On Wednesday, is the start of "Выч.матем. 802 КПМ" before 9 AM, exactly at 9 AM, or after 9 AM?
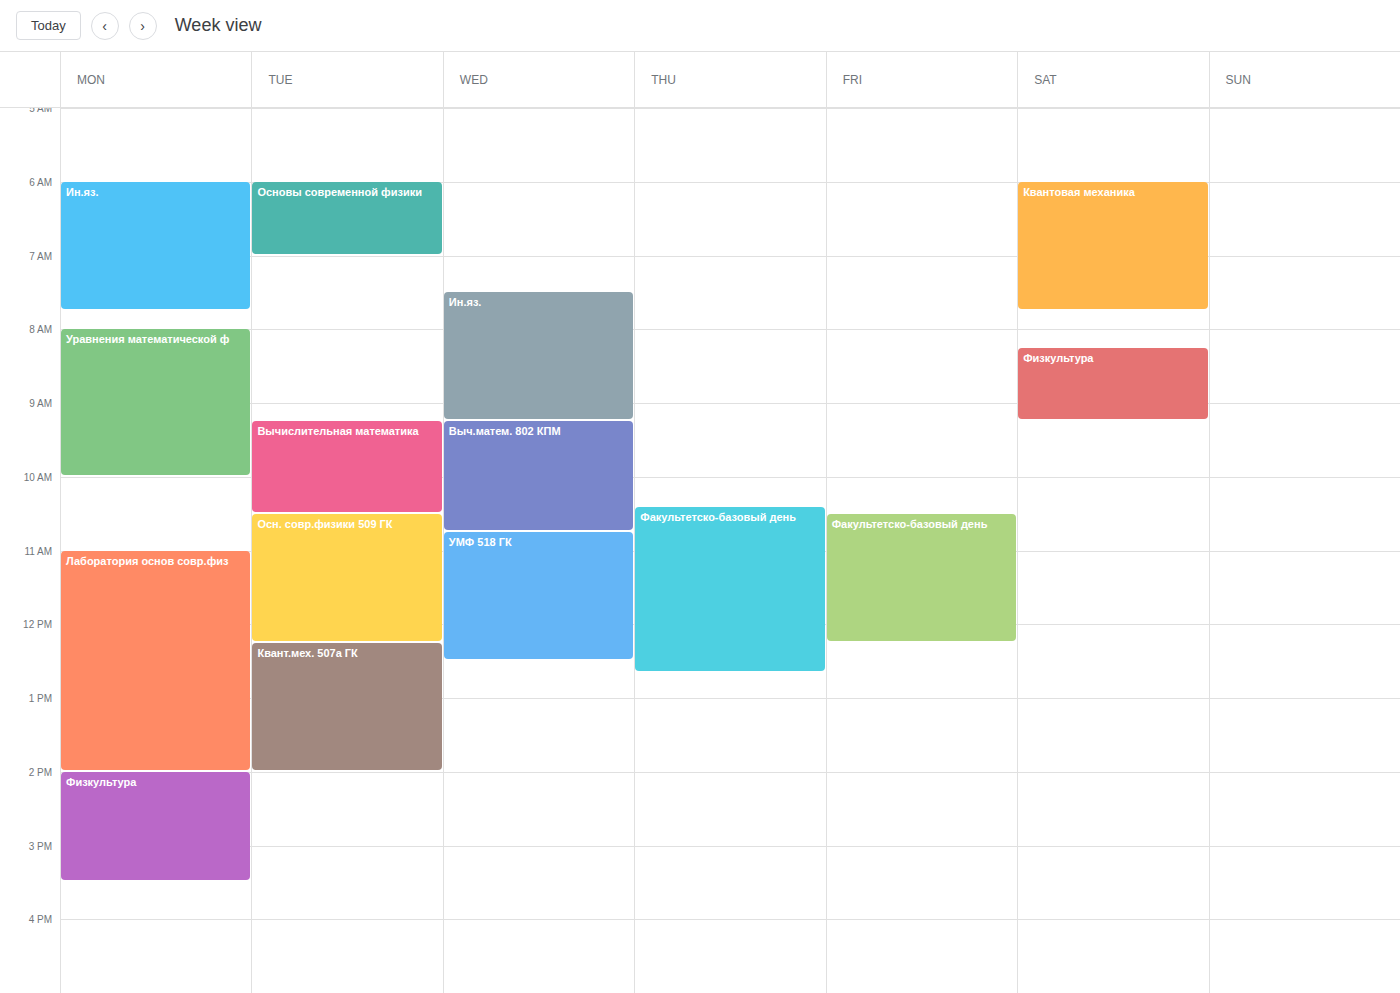
9:15 AM -- after 9 AM, 15 minutes below the 9 AM line.